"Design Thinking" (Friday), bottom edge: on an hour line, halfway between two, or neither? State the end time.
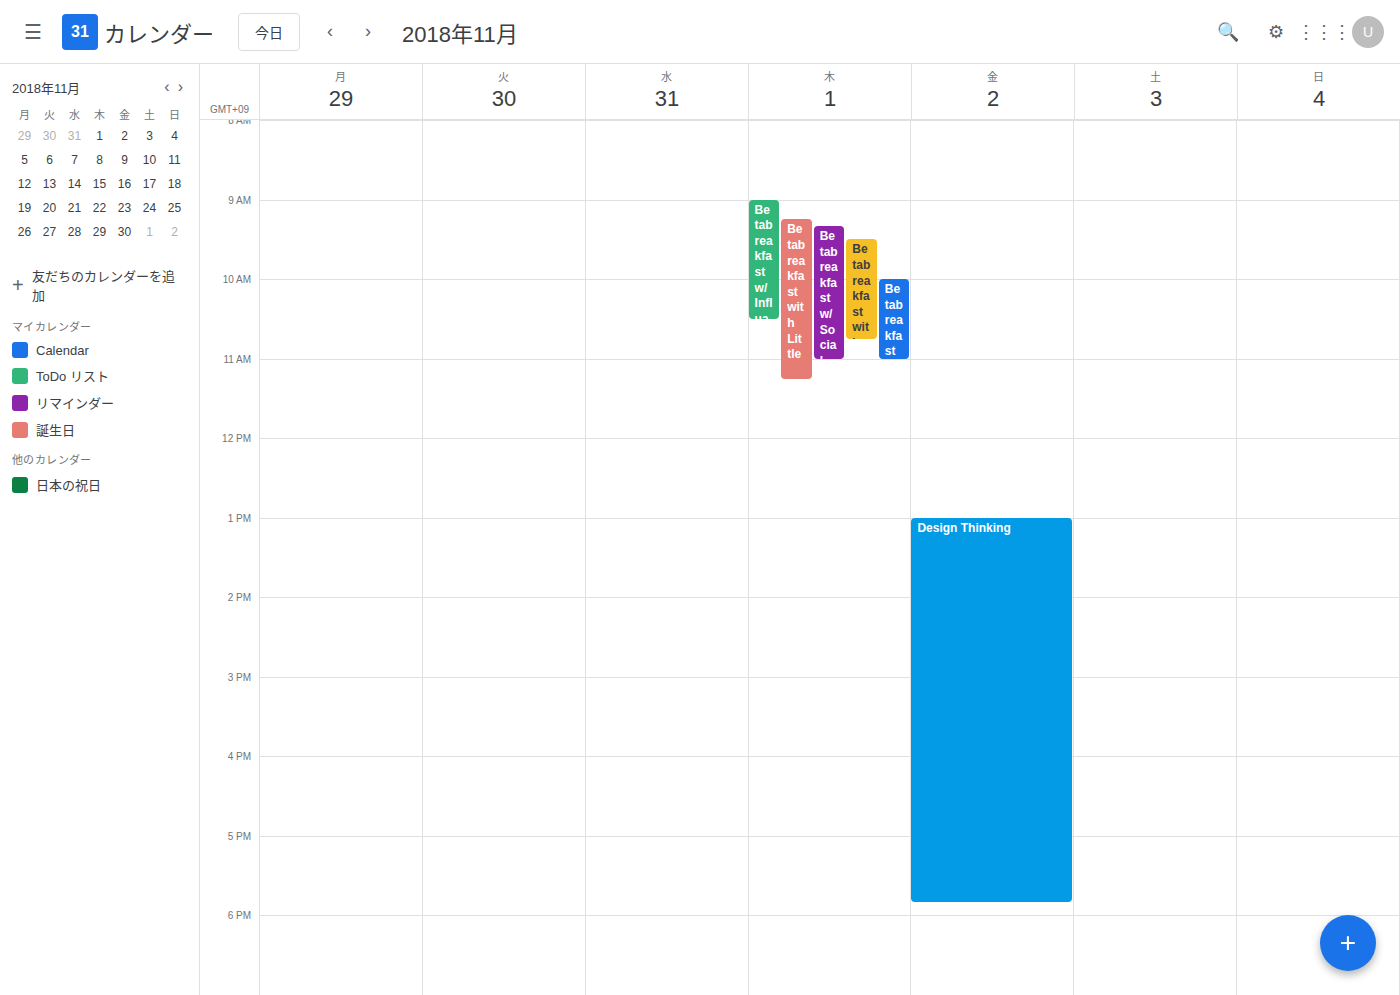
5:50 PM -- neither: 50 minutes below the 5 PM line and 10 minutes above the 6 PM line.